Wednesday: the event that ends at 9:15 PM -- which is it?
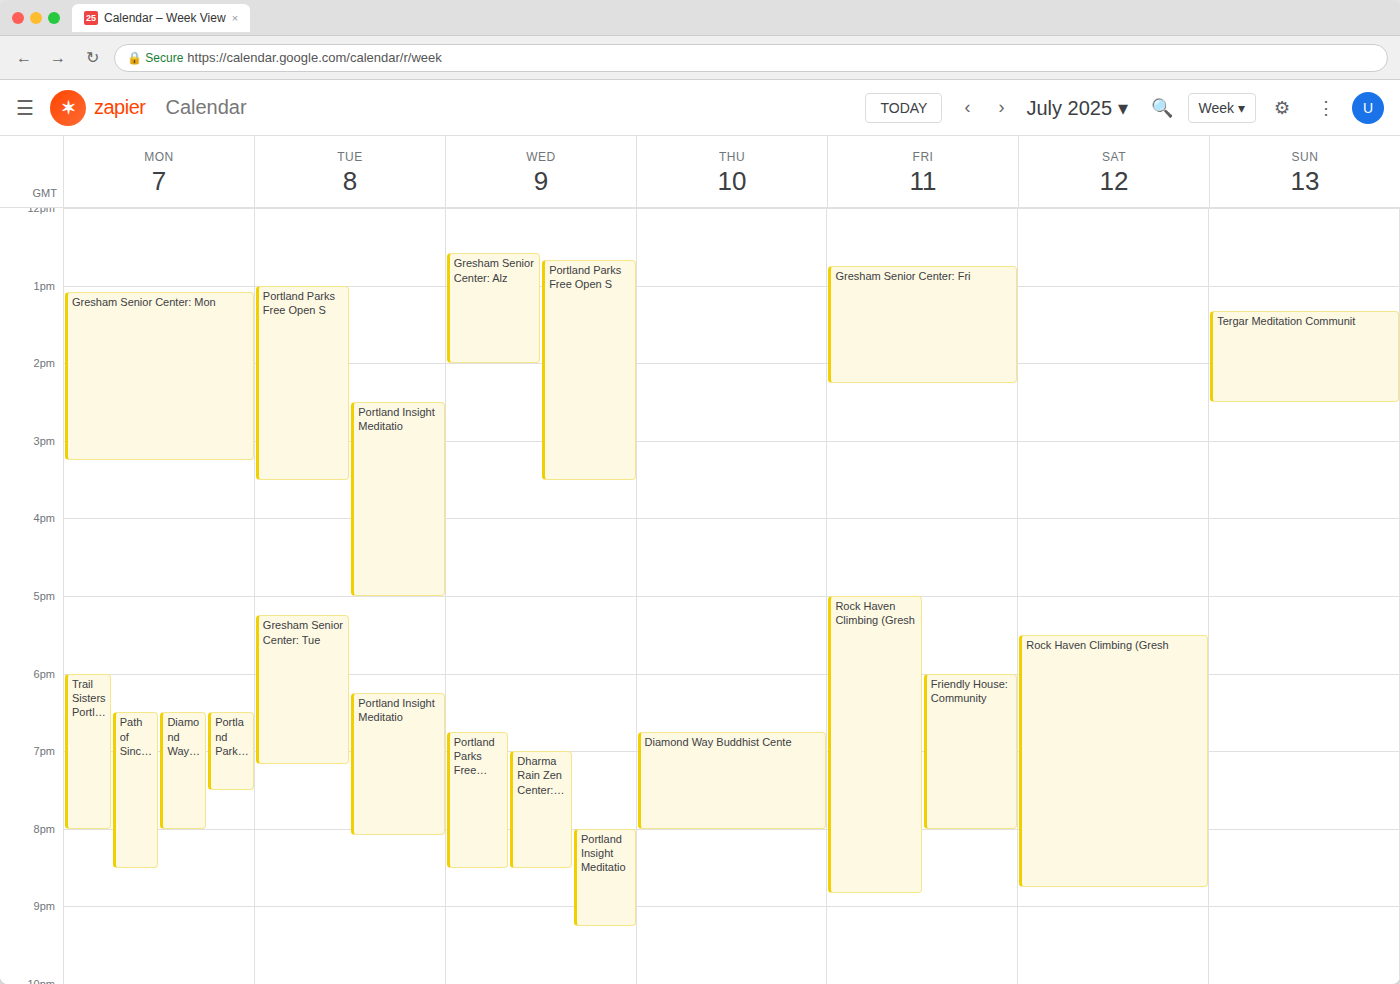
"Portland Insight Meditatio"